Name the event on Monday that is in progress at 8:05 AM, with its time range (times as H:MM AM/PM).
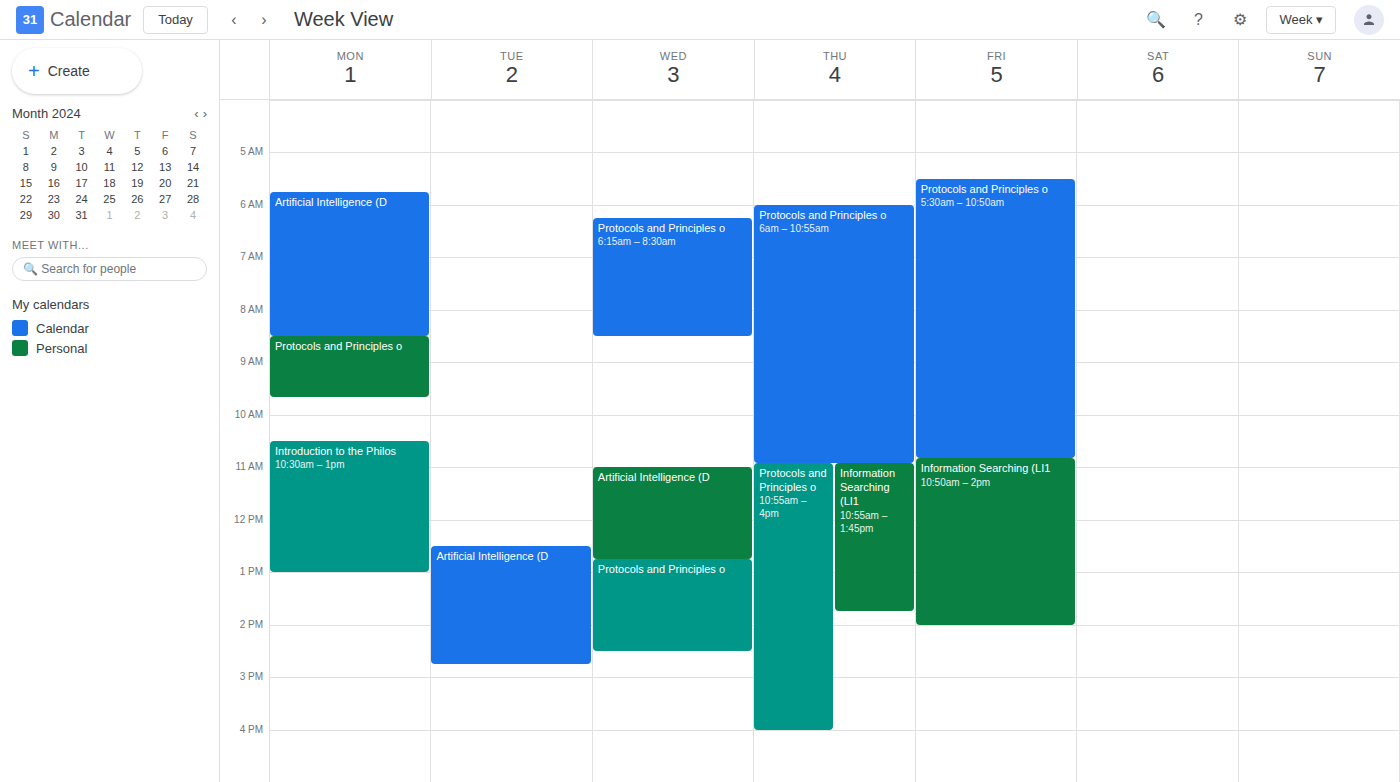
"Artificial Intelligence (D", 5:45 AM to 8:30 AM